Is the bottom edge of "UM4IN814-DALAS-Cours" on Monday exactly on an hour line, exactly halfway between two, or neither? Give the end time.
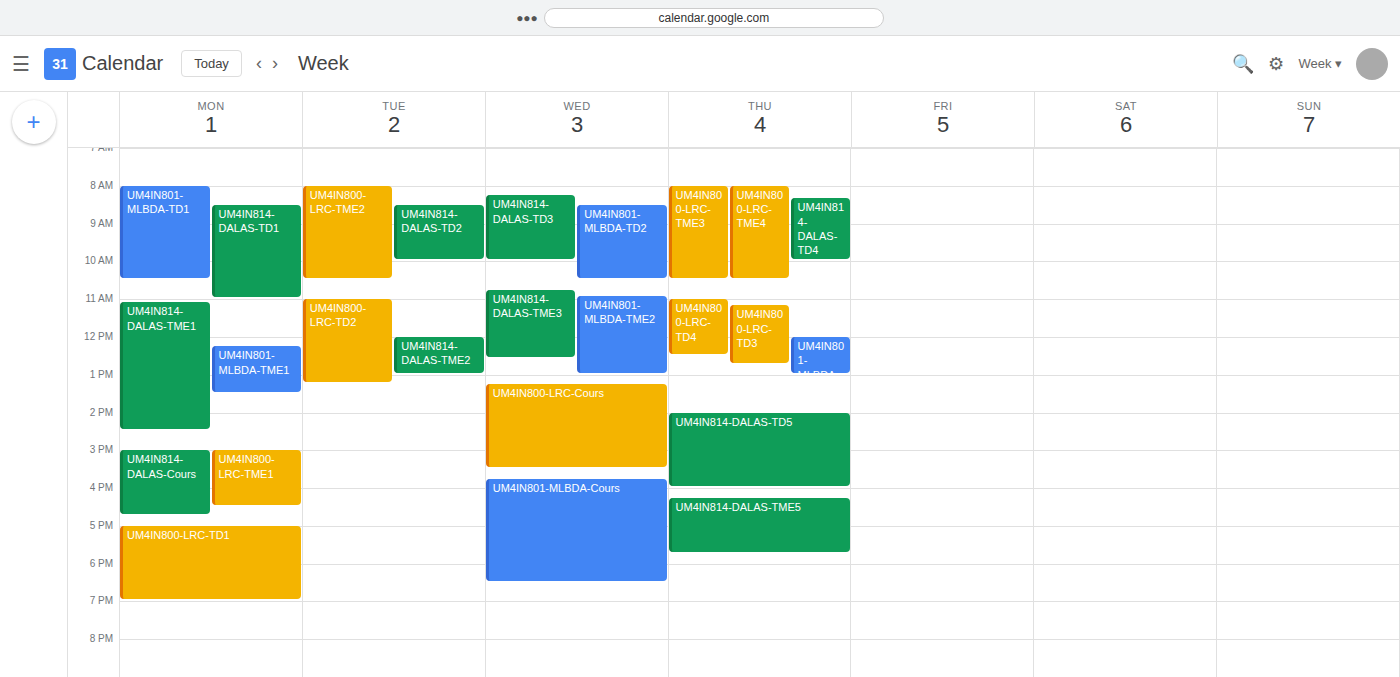
16:45 -- neither: three quarters of the way from the 16:00 line to the 17:00 line.